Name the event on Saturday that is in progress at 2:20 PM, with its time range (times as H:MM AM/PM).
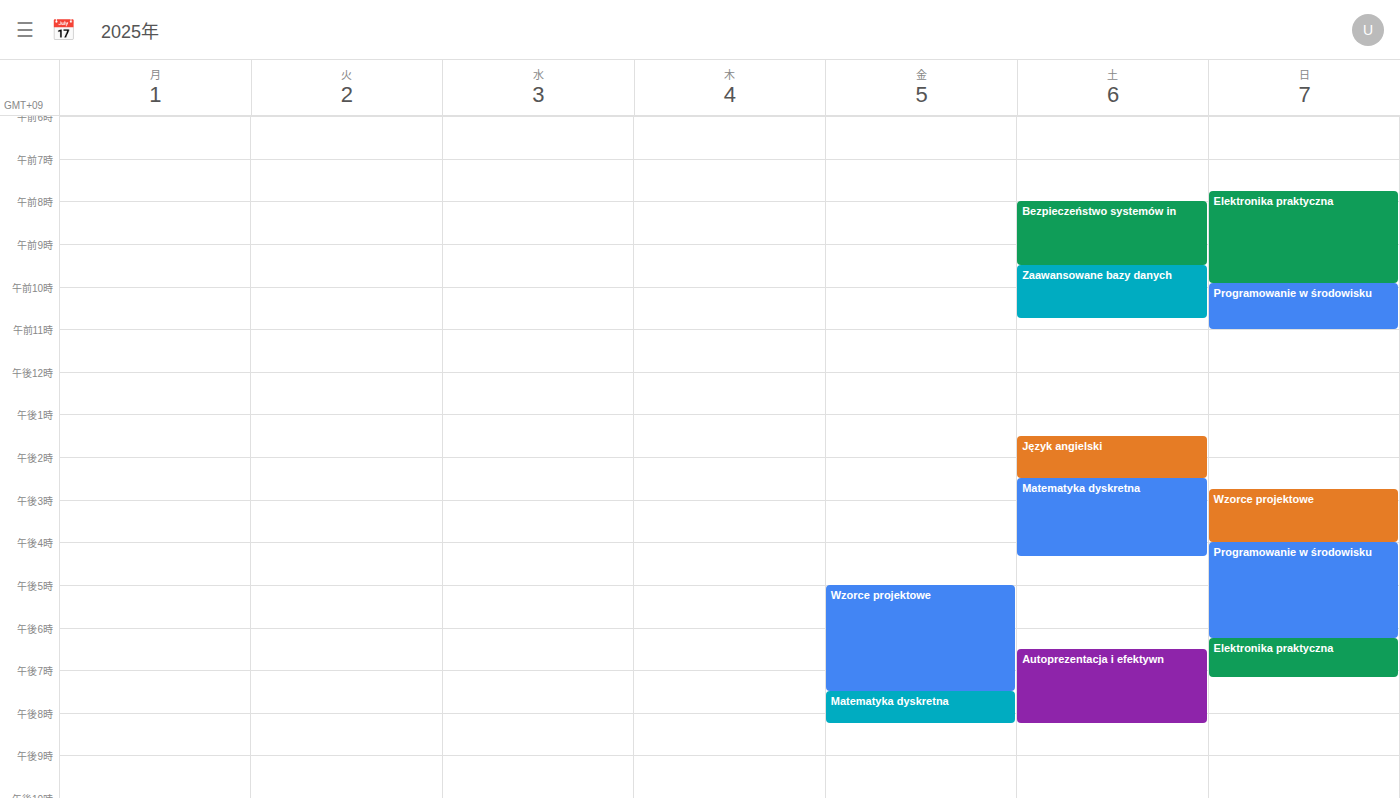
"Język angielski", 1:30 PM to 2:30 PM